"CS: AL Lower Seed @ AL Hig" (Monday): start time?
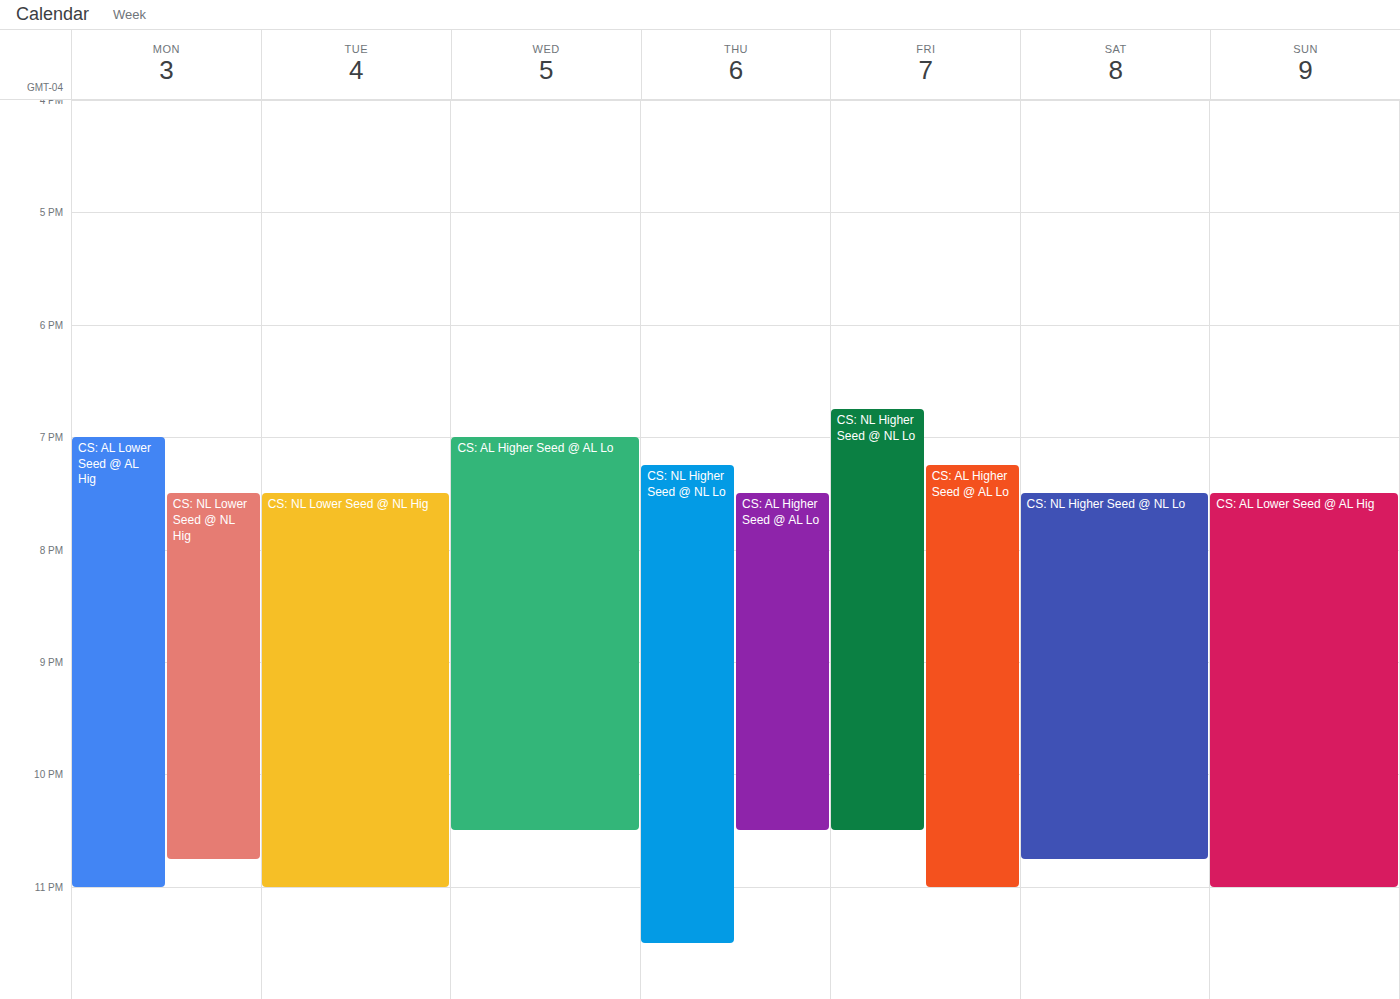
7:00 PM